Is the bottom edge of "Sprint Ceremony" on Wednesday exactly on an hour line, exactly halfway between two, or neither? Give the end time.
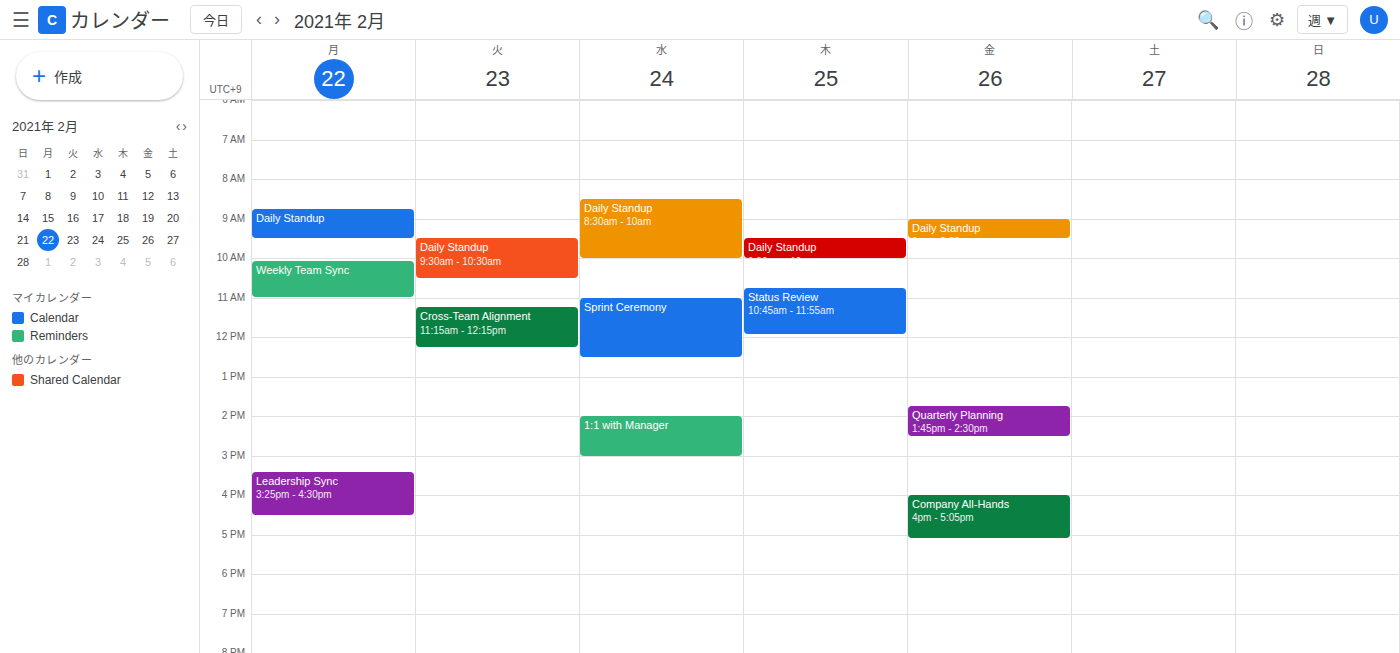
12:30 PM -- halfway between the 12 PM and 1 PM lines.